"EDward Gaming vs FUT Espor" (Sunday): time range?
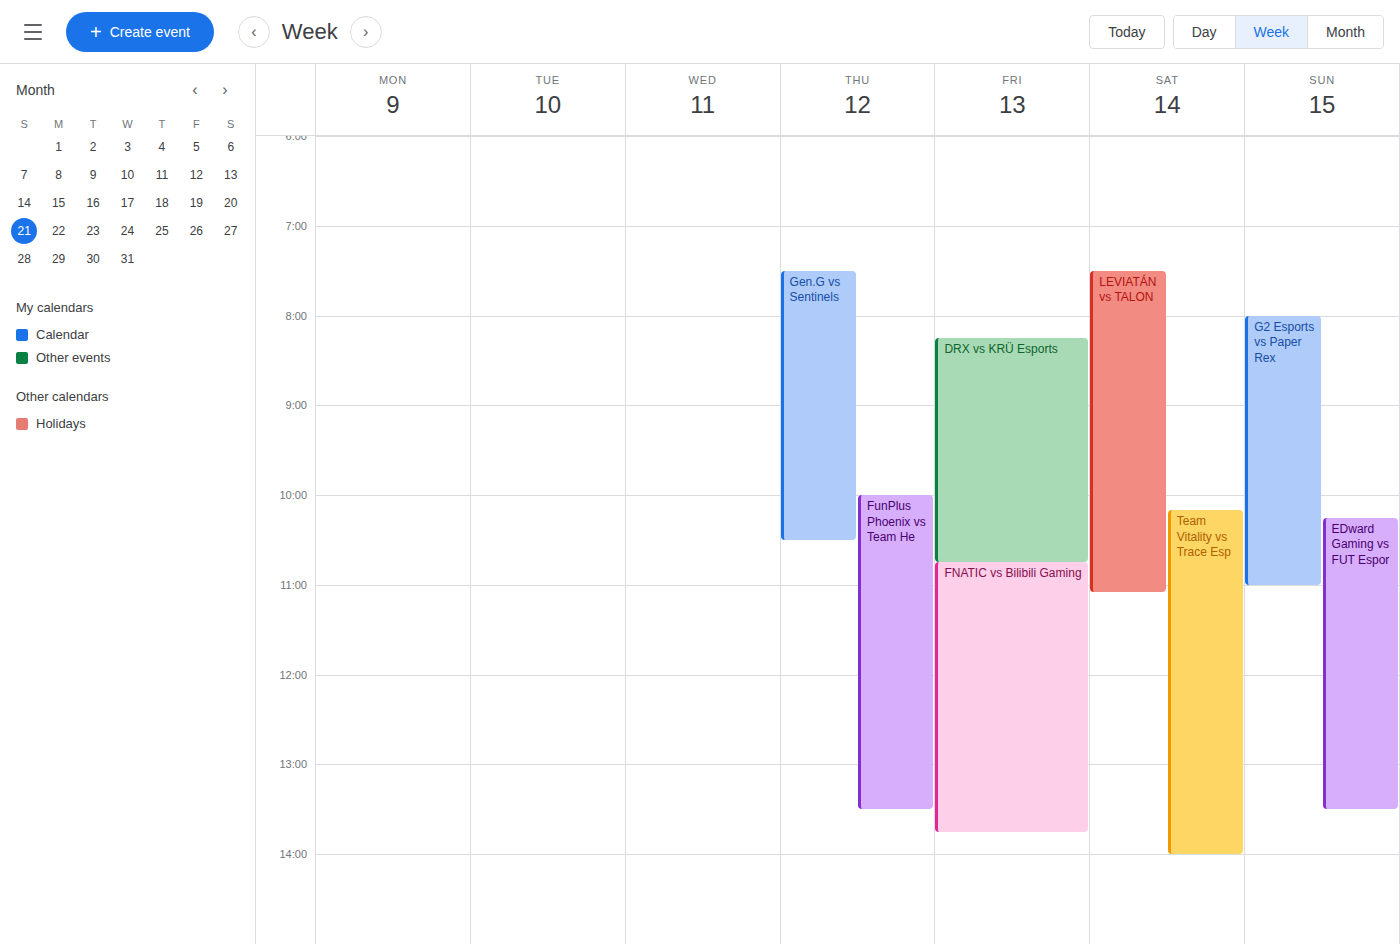
10:15 AM to 1:30 PM